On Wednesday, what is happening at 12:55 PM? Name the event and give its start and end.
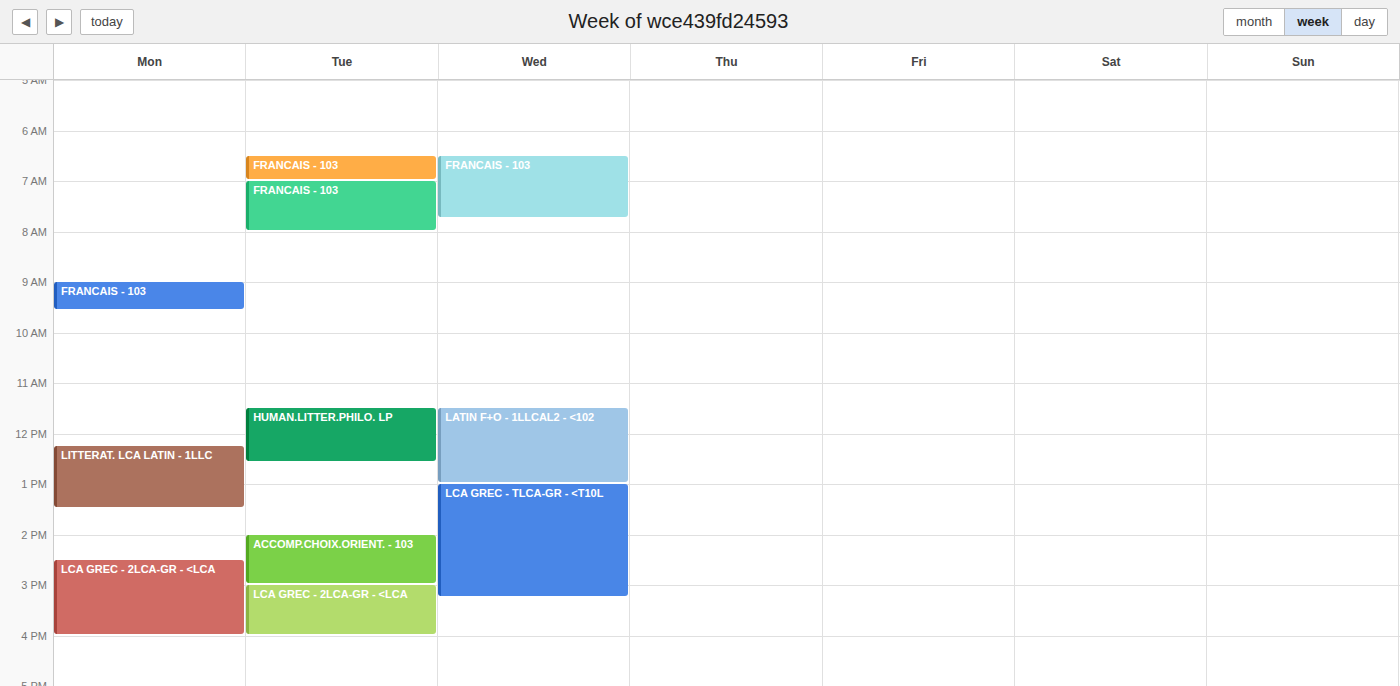
"LATIN F+O - 1LLCAL2 - <102", 11:30 AM to 1:00 PM